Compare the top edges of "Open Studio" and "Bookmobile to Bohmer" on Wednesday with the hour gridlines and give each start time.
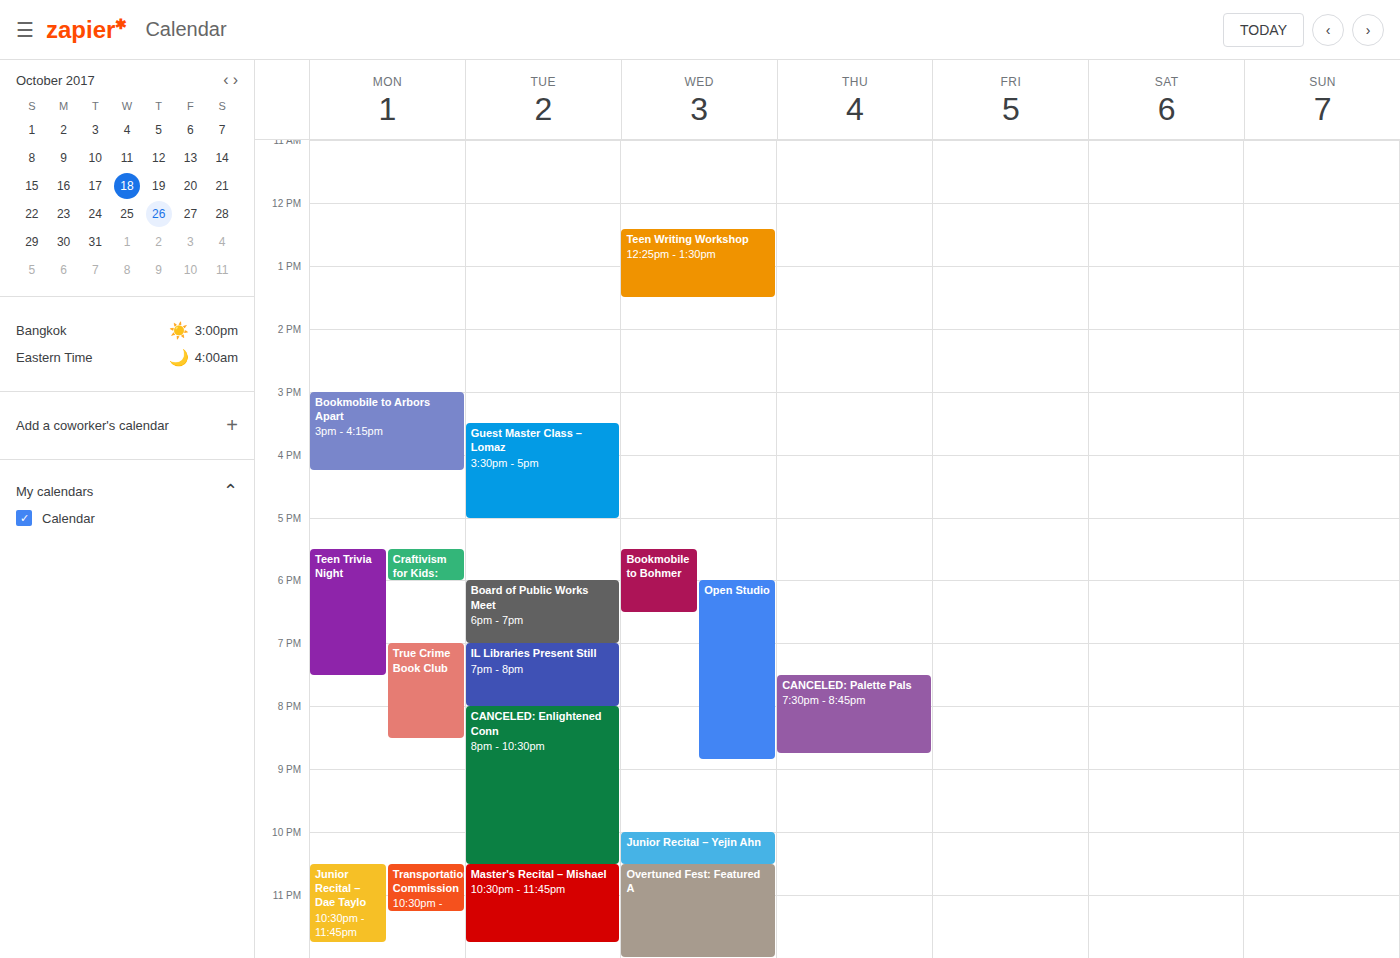
"Open Studio": 6:00 PM, exactly on the 6 PM line. "Bookmobile to Bohmer": 5:30 PM, halfway between the 5 PM and 6 PM lines.